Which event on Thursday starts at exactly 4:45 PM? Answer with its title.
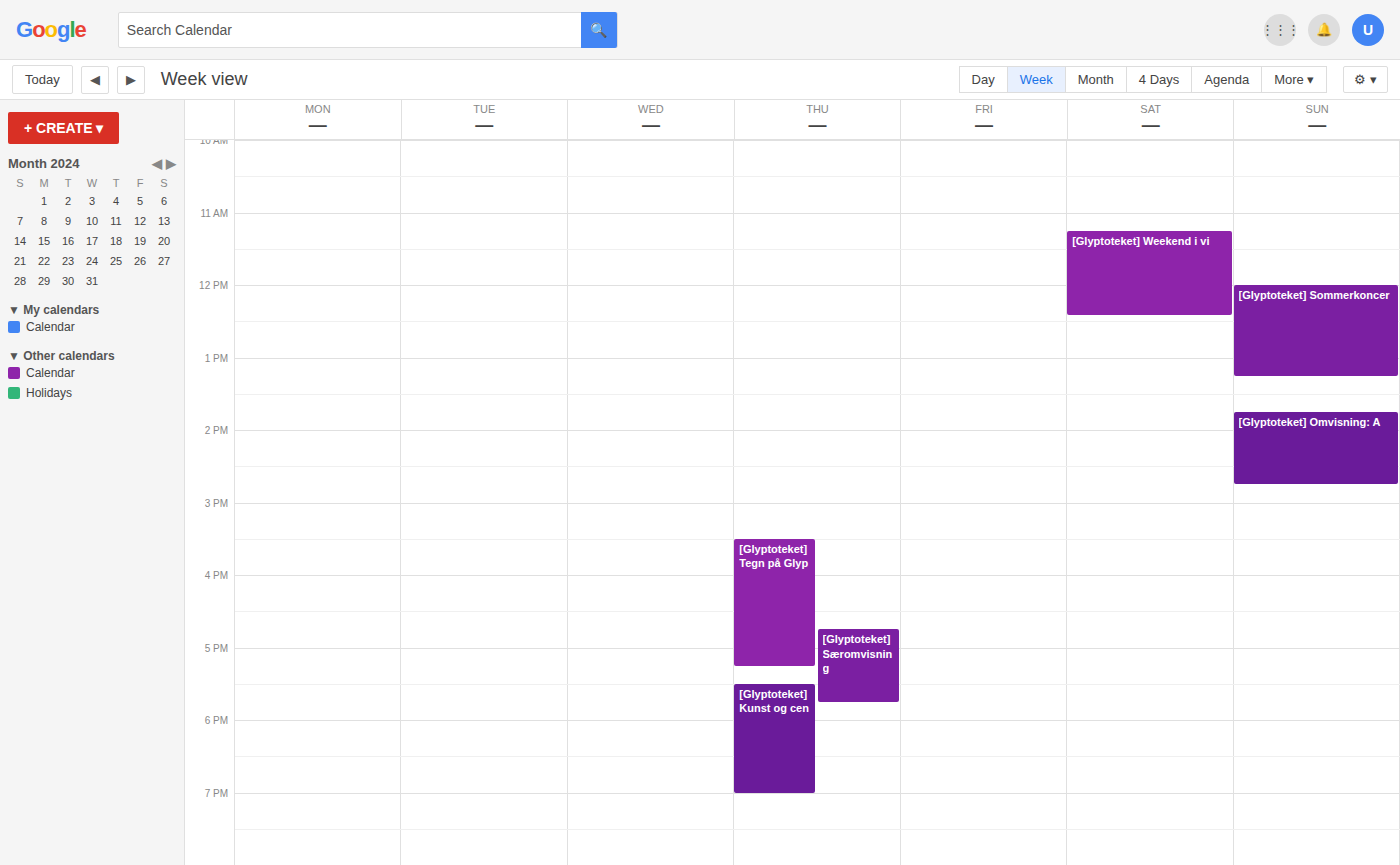
"[Glyptoteket] Særomvisning"